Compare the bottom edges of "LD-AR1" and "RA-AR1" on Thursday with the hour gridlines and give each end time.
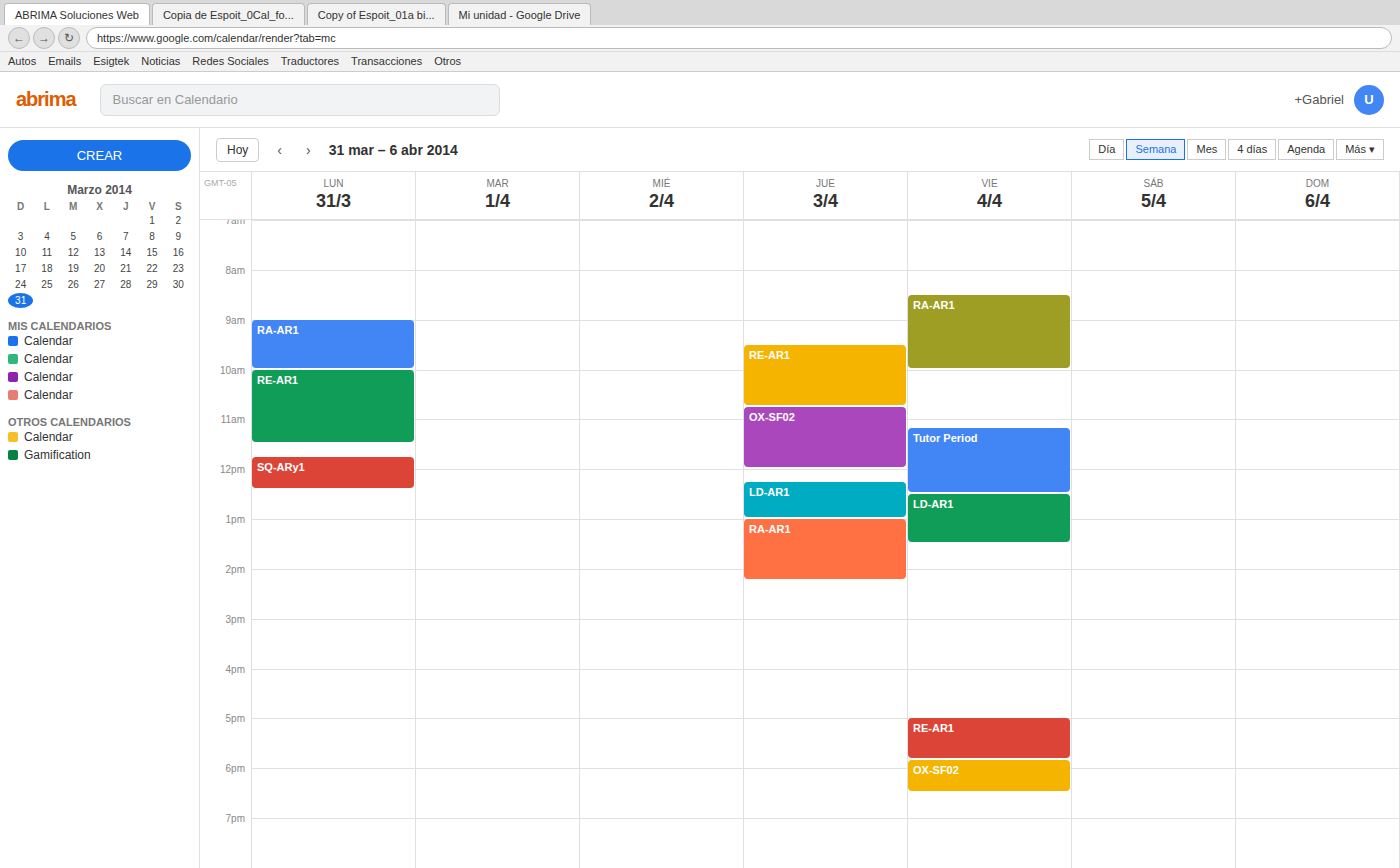
"LD-AR1": 1:00 PM, exactly on the 1 PM line. "RA-AR1": 2:15 PM, neither: a quarter of the way from the 2 PM line to the 3 PM line.